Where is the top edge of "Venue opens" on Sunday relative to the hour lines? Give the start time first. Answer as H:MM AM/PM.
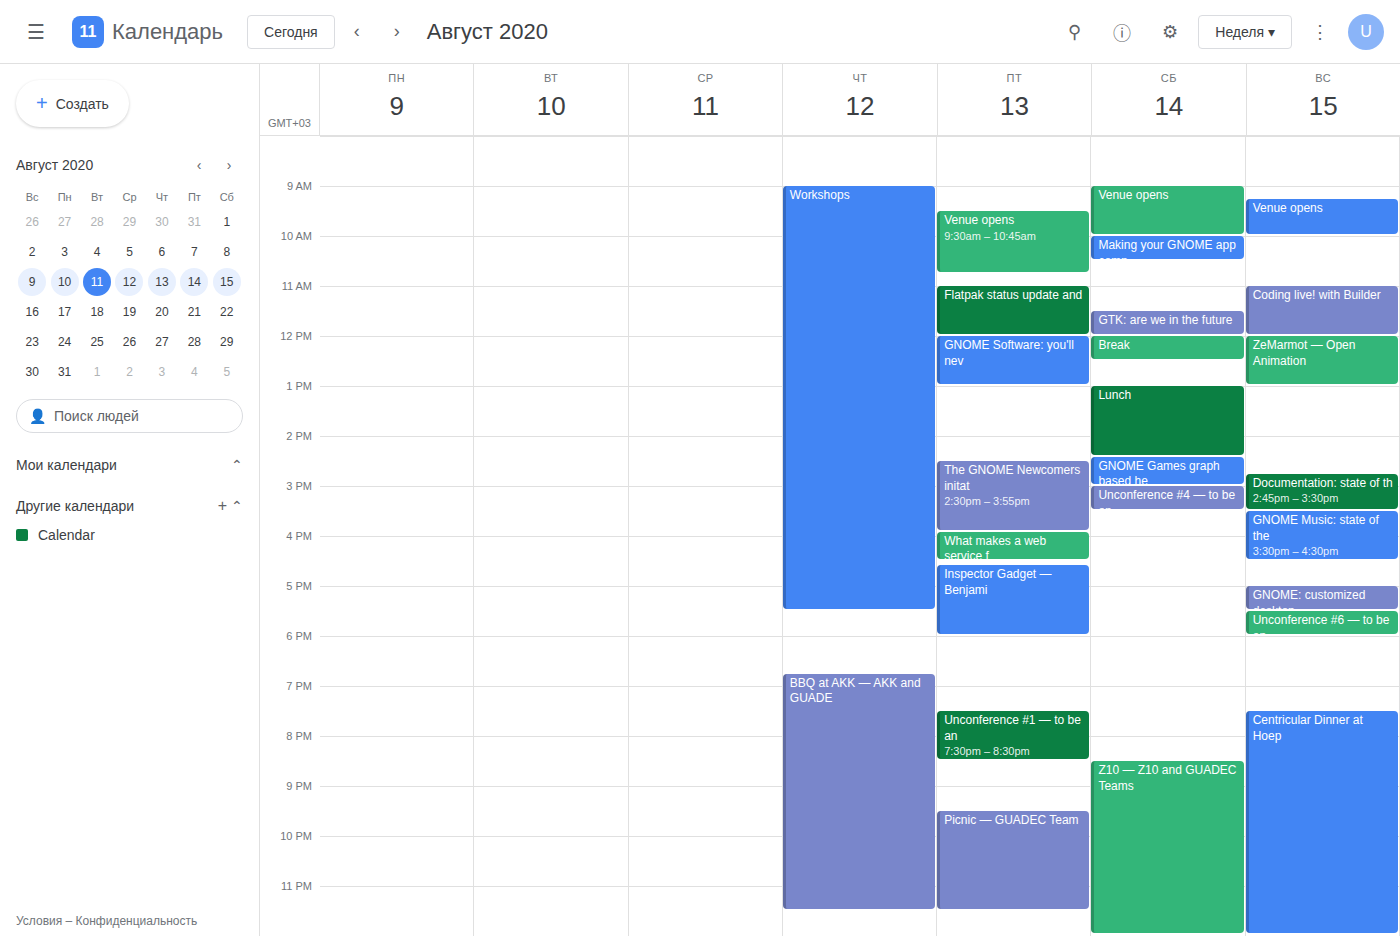
9:15 AM -- neither: a quarter of the way from the 9 AM line to the 10 AM line.